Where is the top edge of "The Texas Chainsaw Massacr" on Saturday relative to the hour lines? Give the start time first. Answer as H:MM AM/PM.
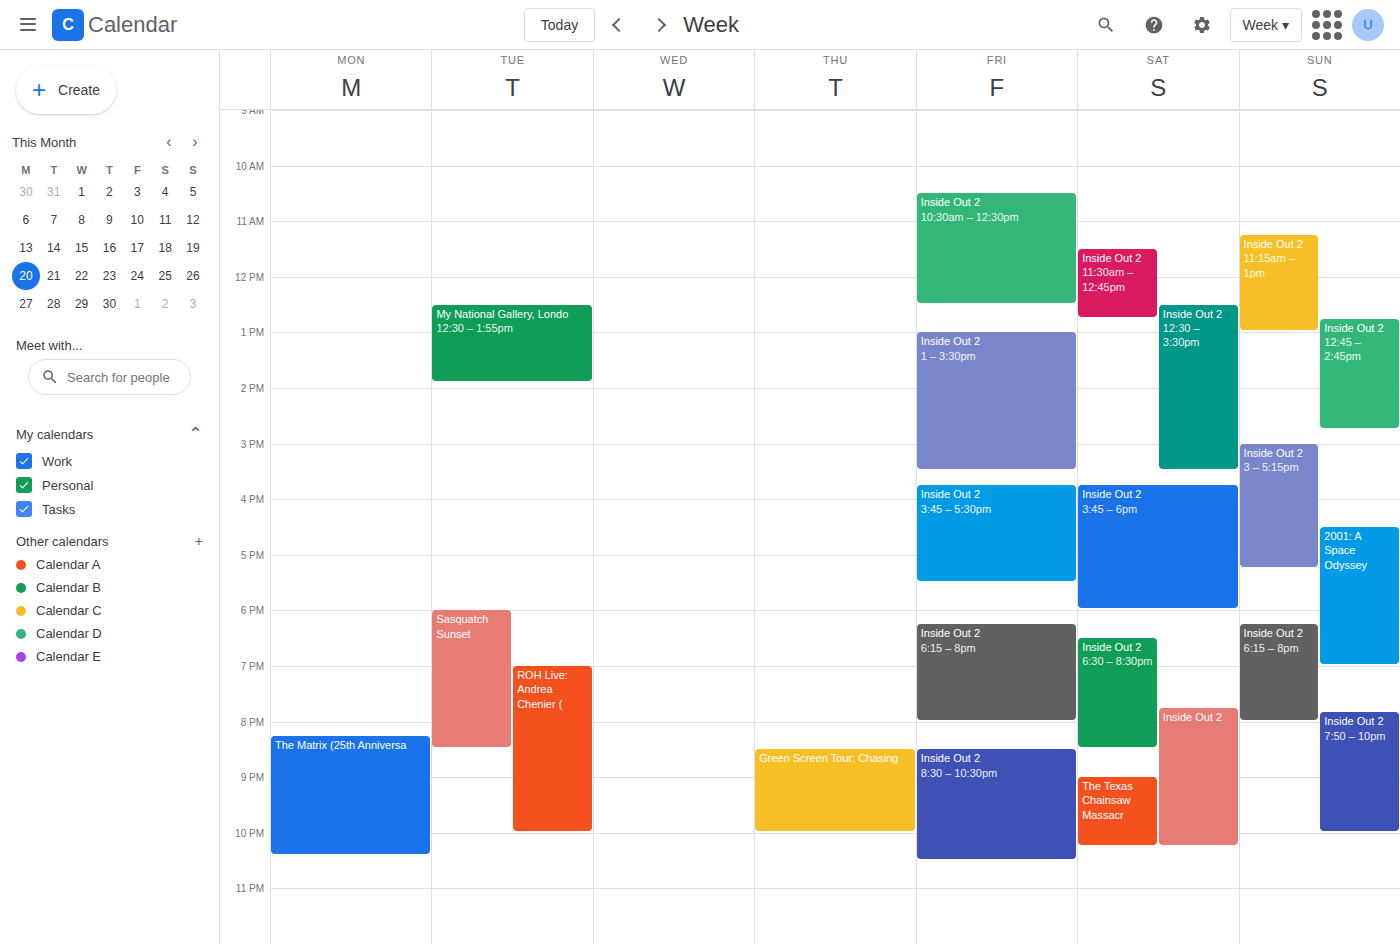
9:00 PM -- exactly on the 9 PM line.